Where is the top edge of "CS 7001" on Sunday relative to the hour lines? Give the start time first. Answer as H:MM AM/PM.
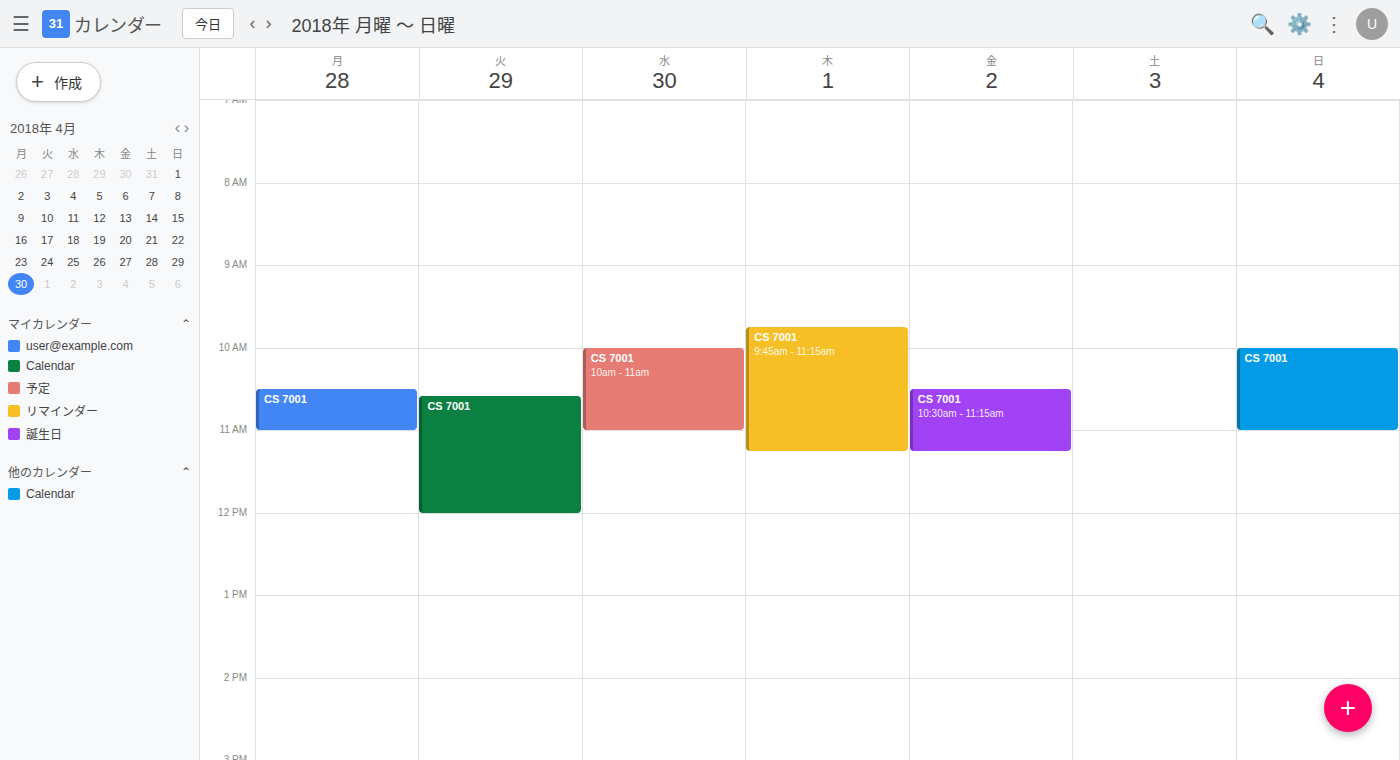
10:00 AM -- exactly on the 10 AM line.